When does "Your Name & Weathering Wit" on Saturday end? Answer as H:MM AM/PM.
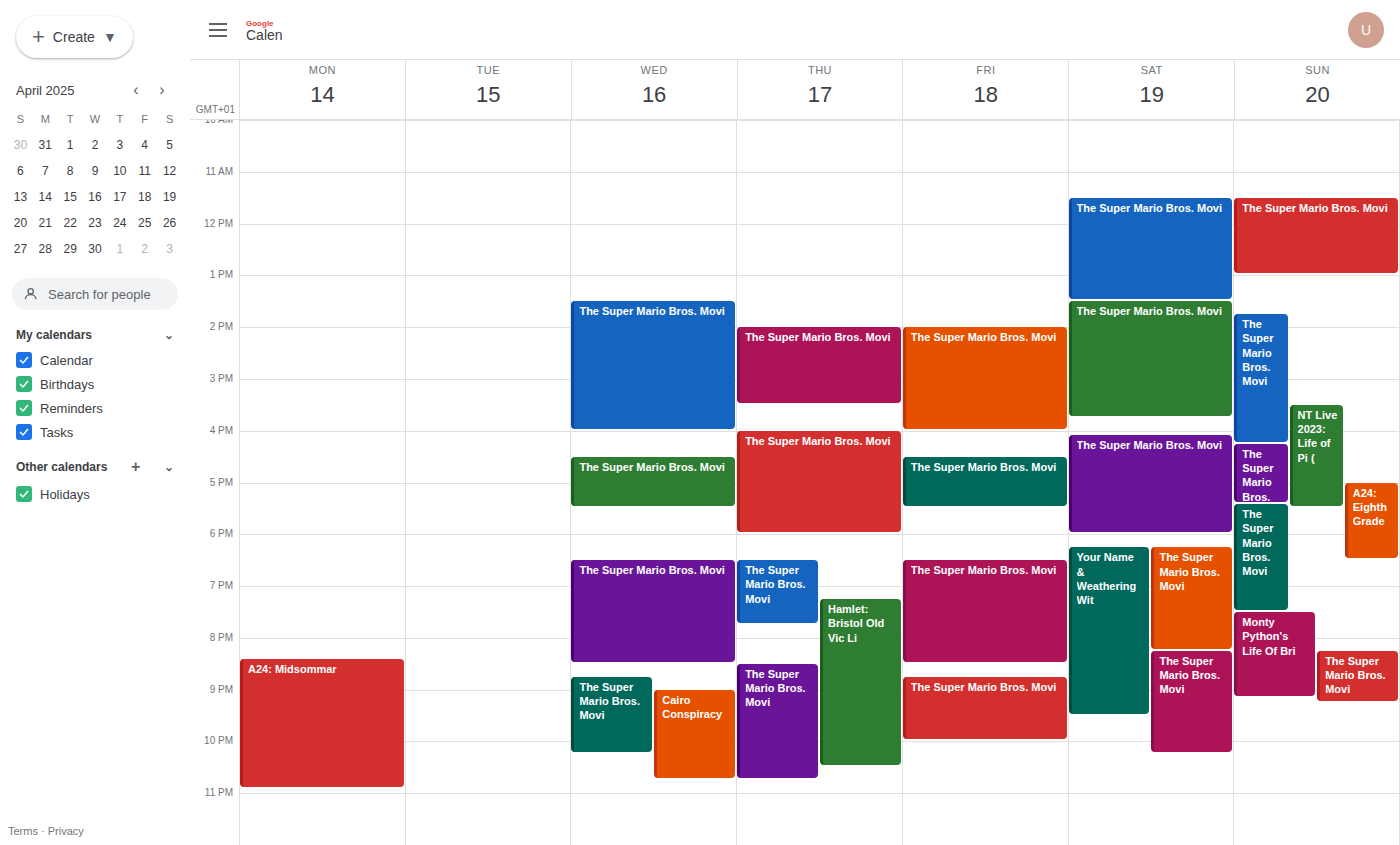
9:30 PM